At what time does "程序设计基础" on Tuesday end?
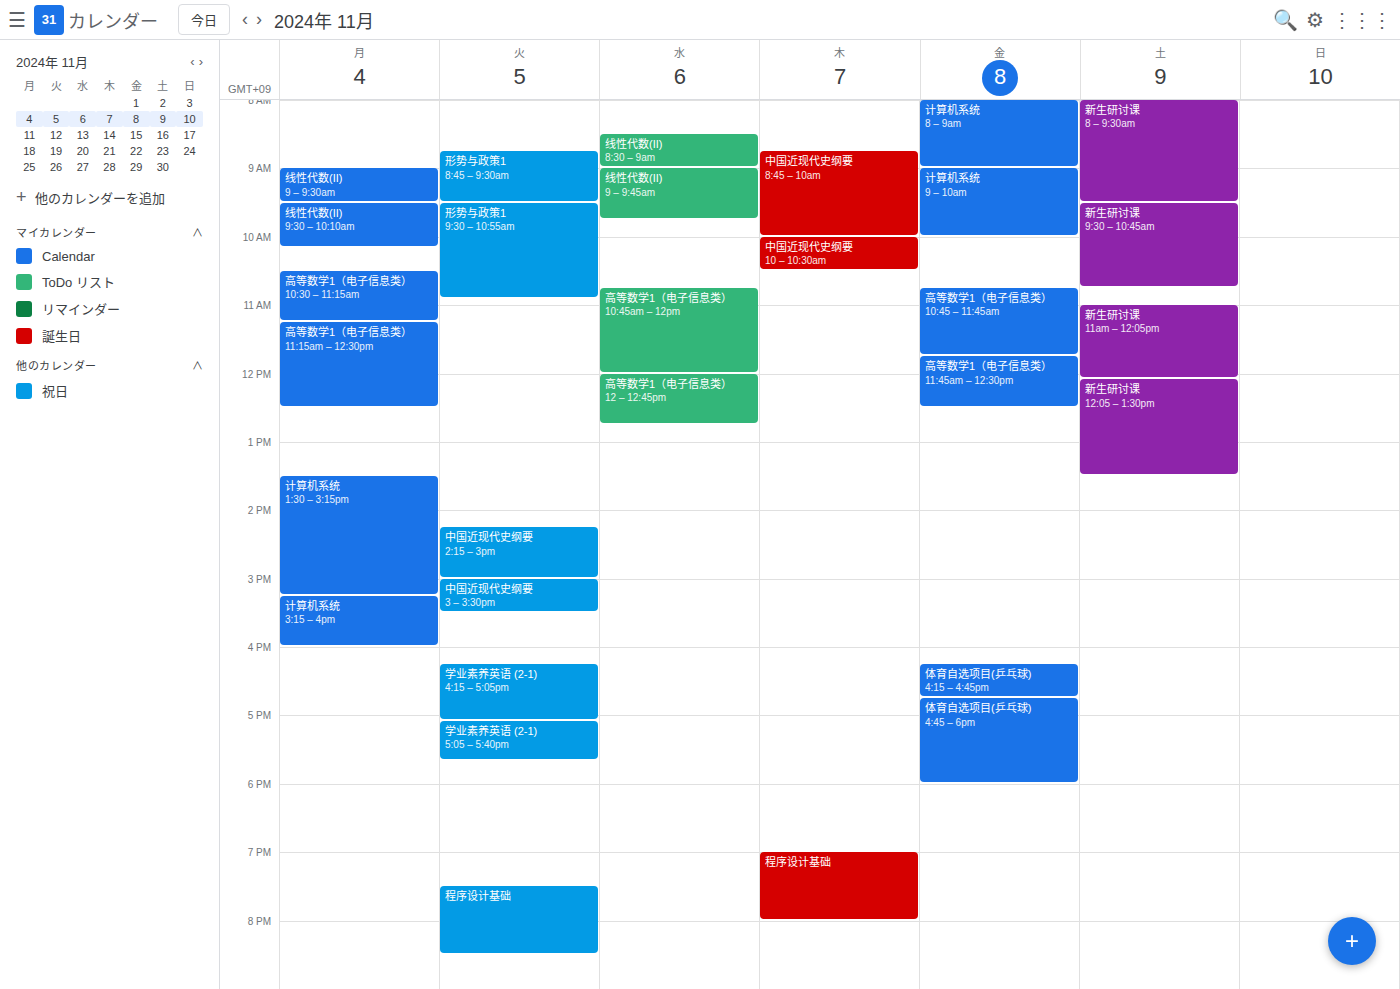
8:30 PM